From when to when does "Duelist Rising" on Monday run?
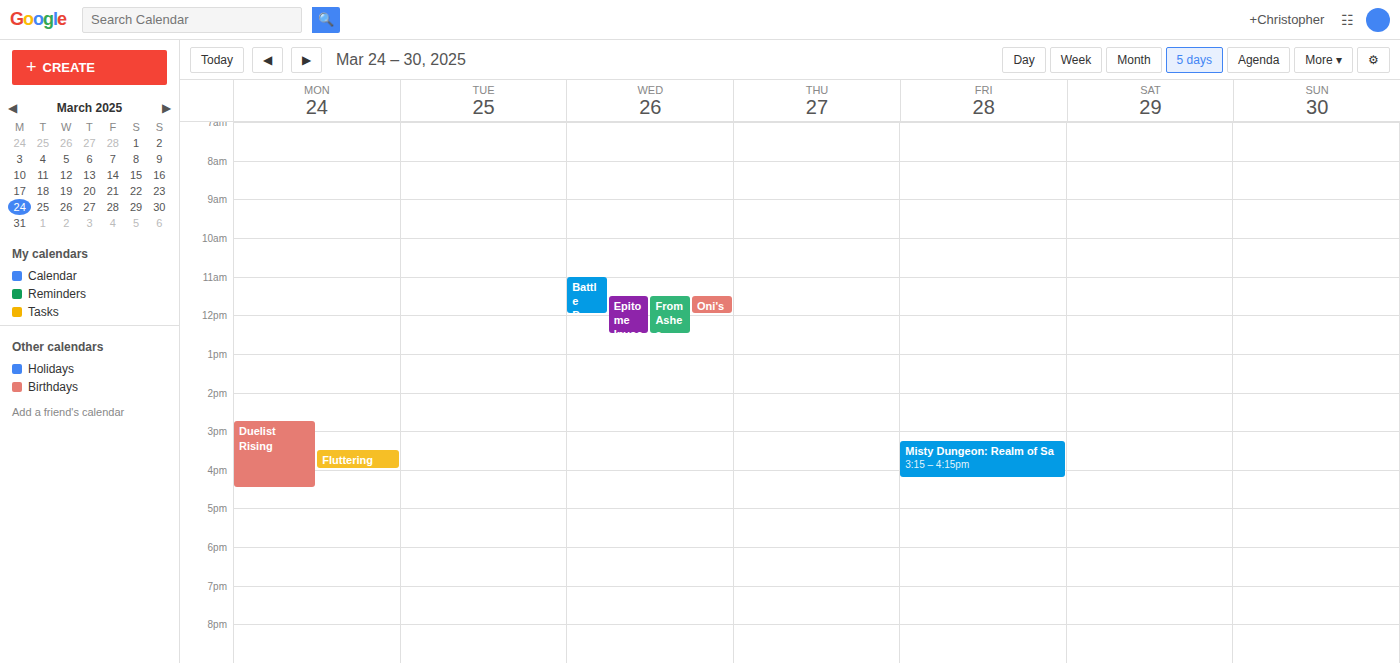
2:45 PM to 4:30 PM